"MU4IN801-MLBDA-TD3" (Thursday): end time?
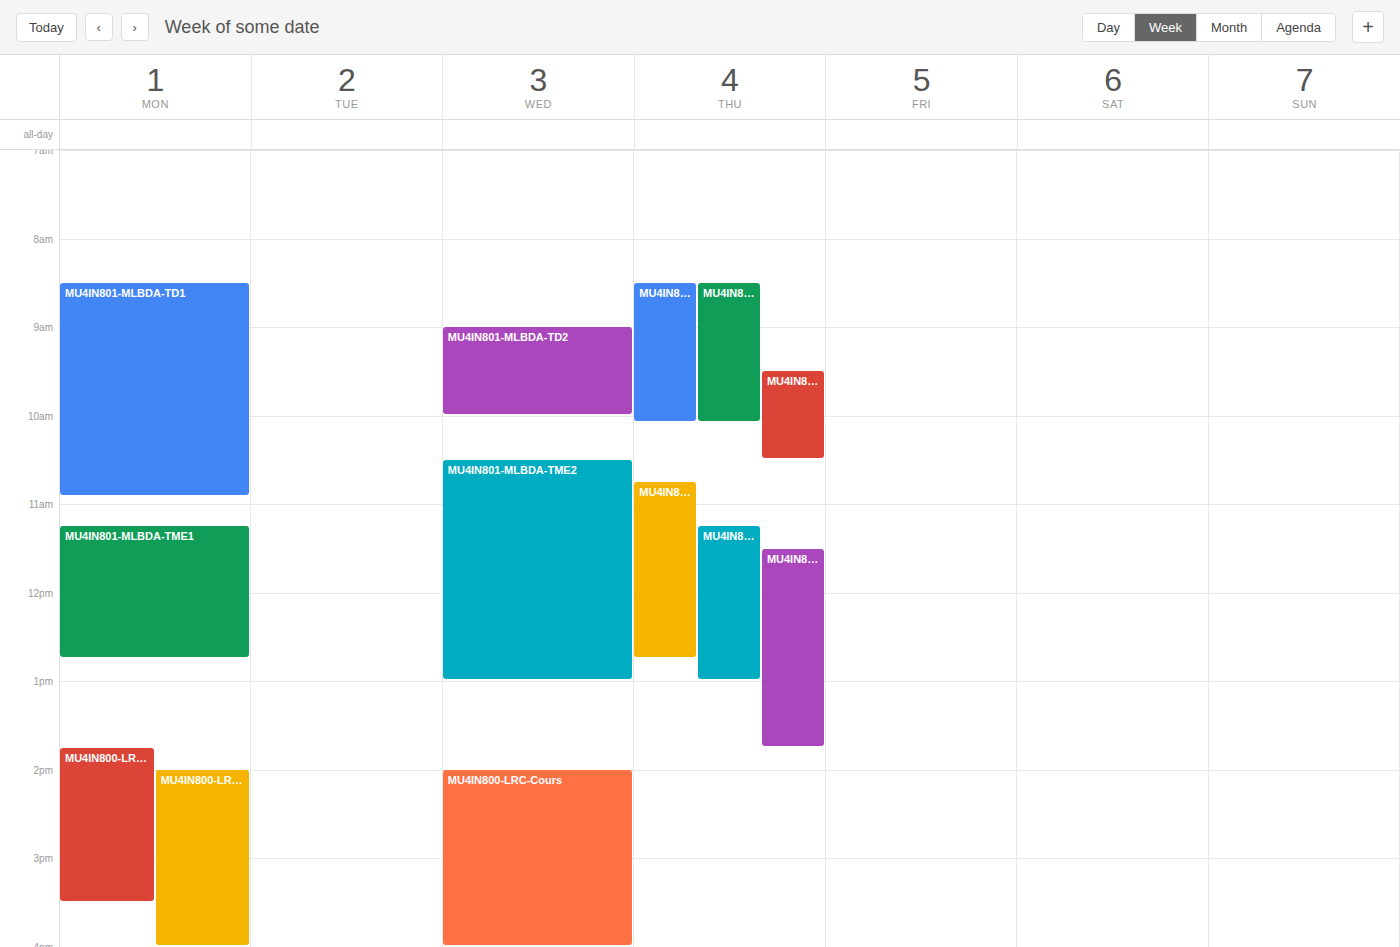
10:30 AM